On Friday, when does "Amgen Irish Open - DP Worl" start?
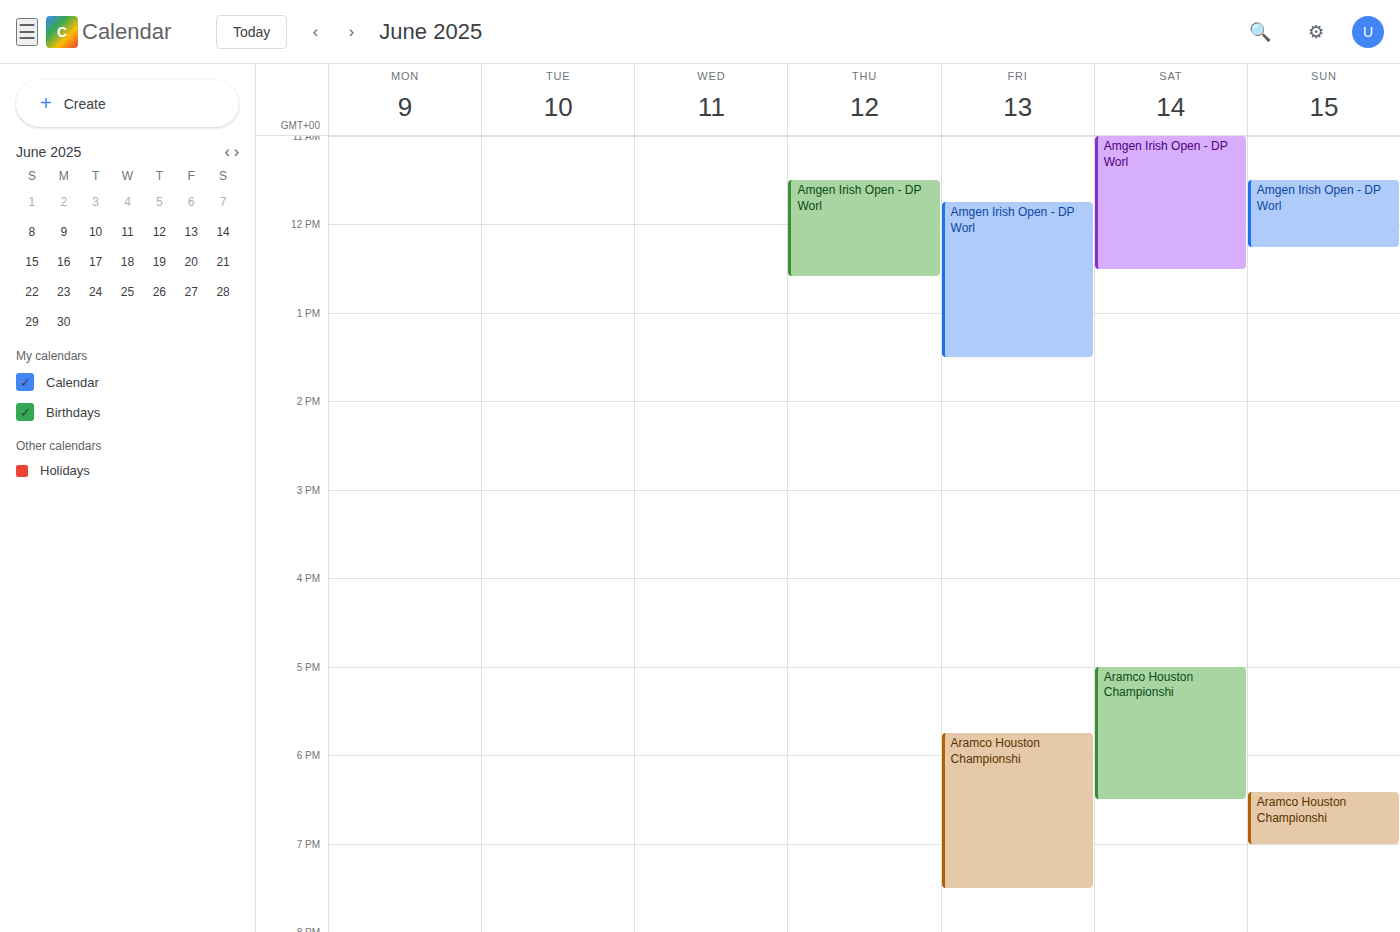
11:45 AM